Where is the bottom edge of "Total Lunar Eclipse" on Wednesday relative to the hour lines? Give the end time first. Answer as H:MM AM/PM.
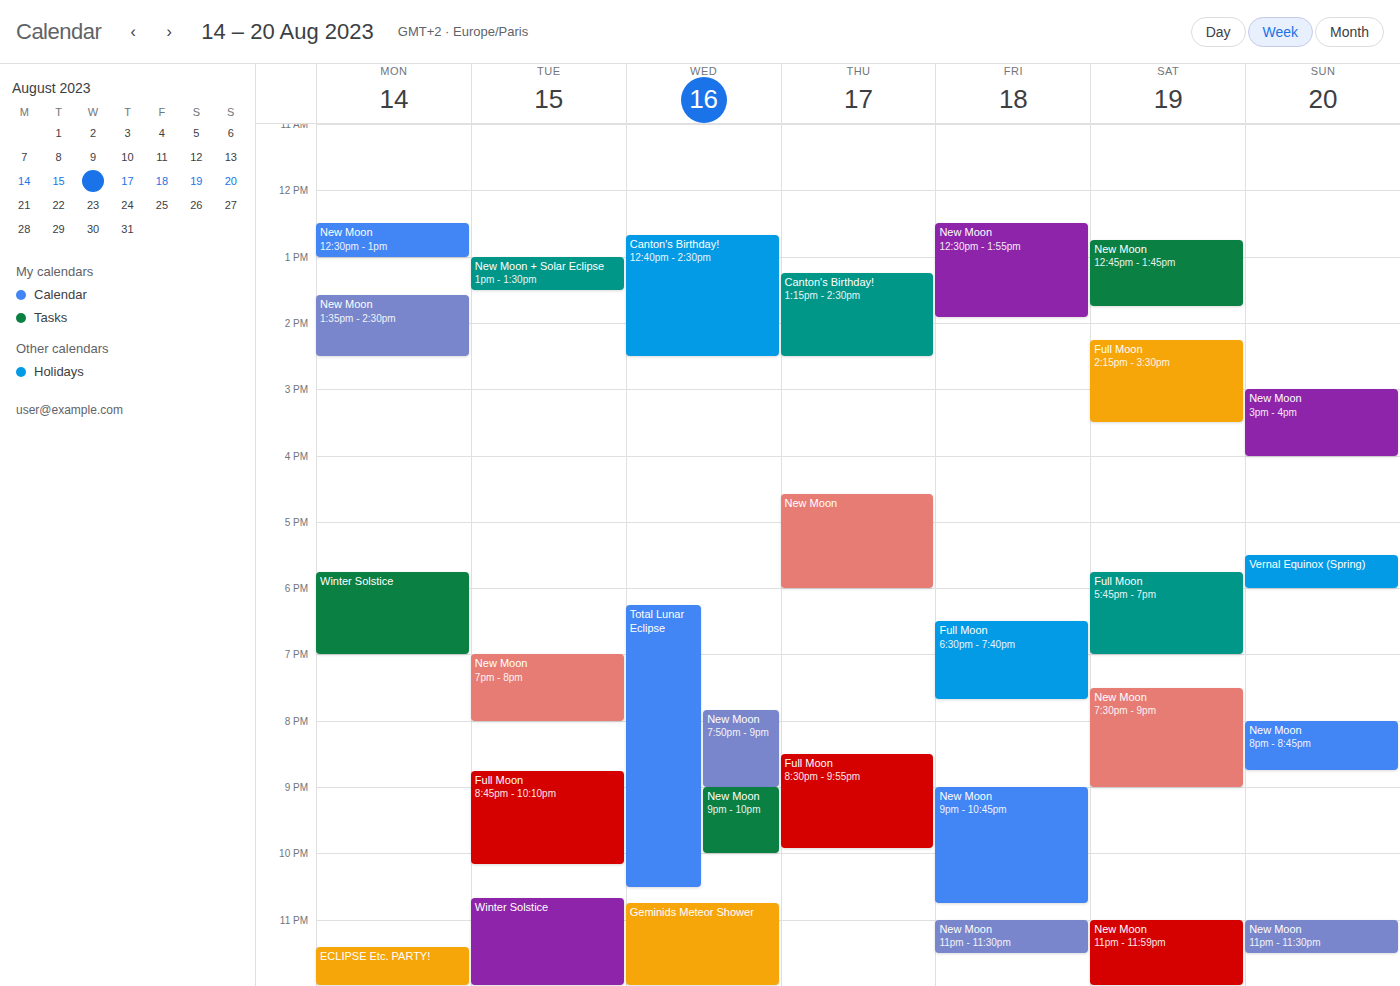
10:30 PM -- halfway between the 10 PM and 11 PM lines.